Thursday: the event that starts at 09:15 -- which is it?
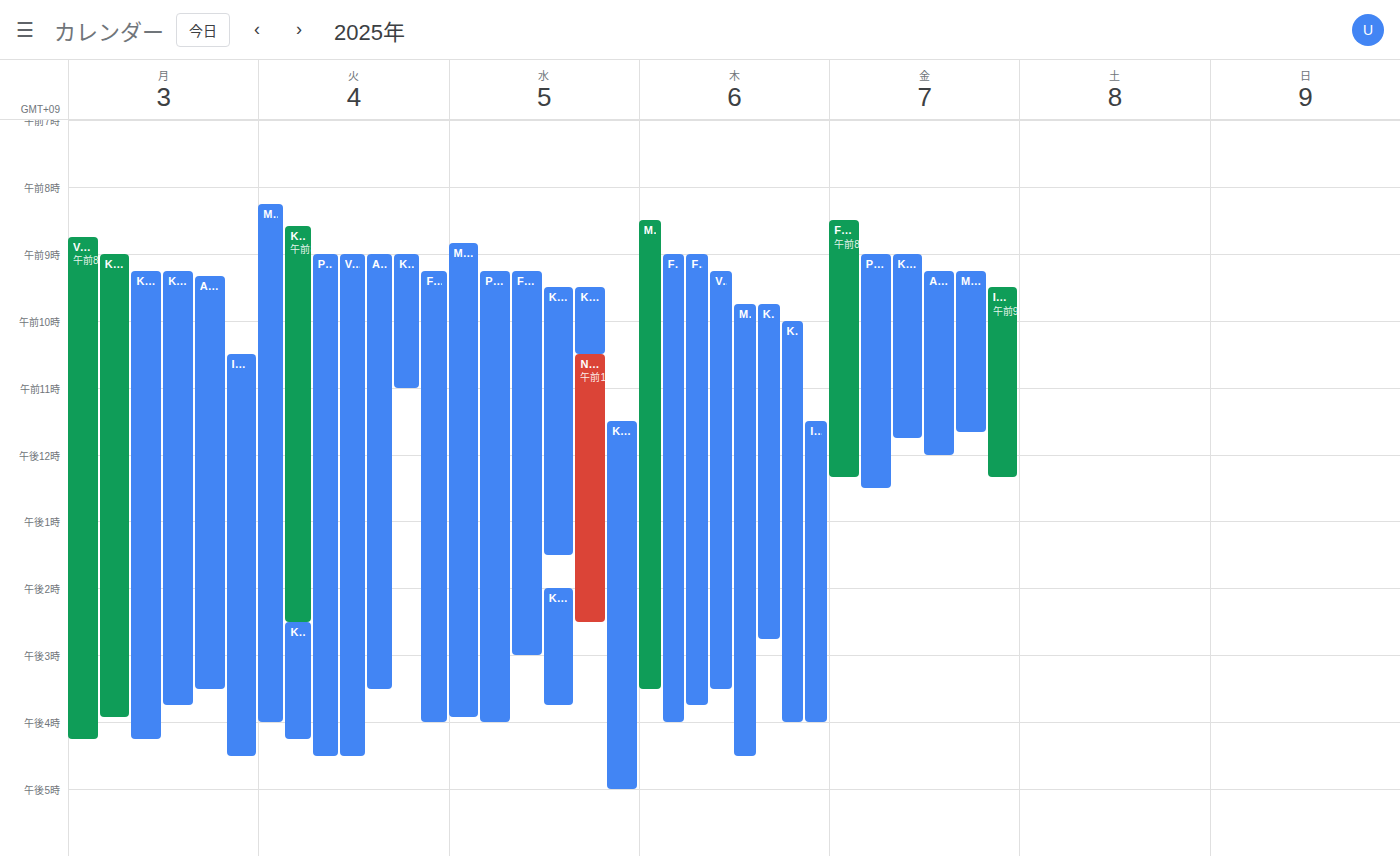
"Veronika"